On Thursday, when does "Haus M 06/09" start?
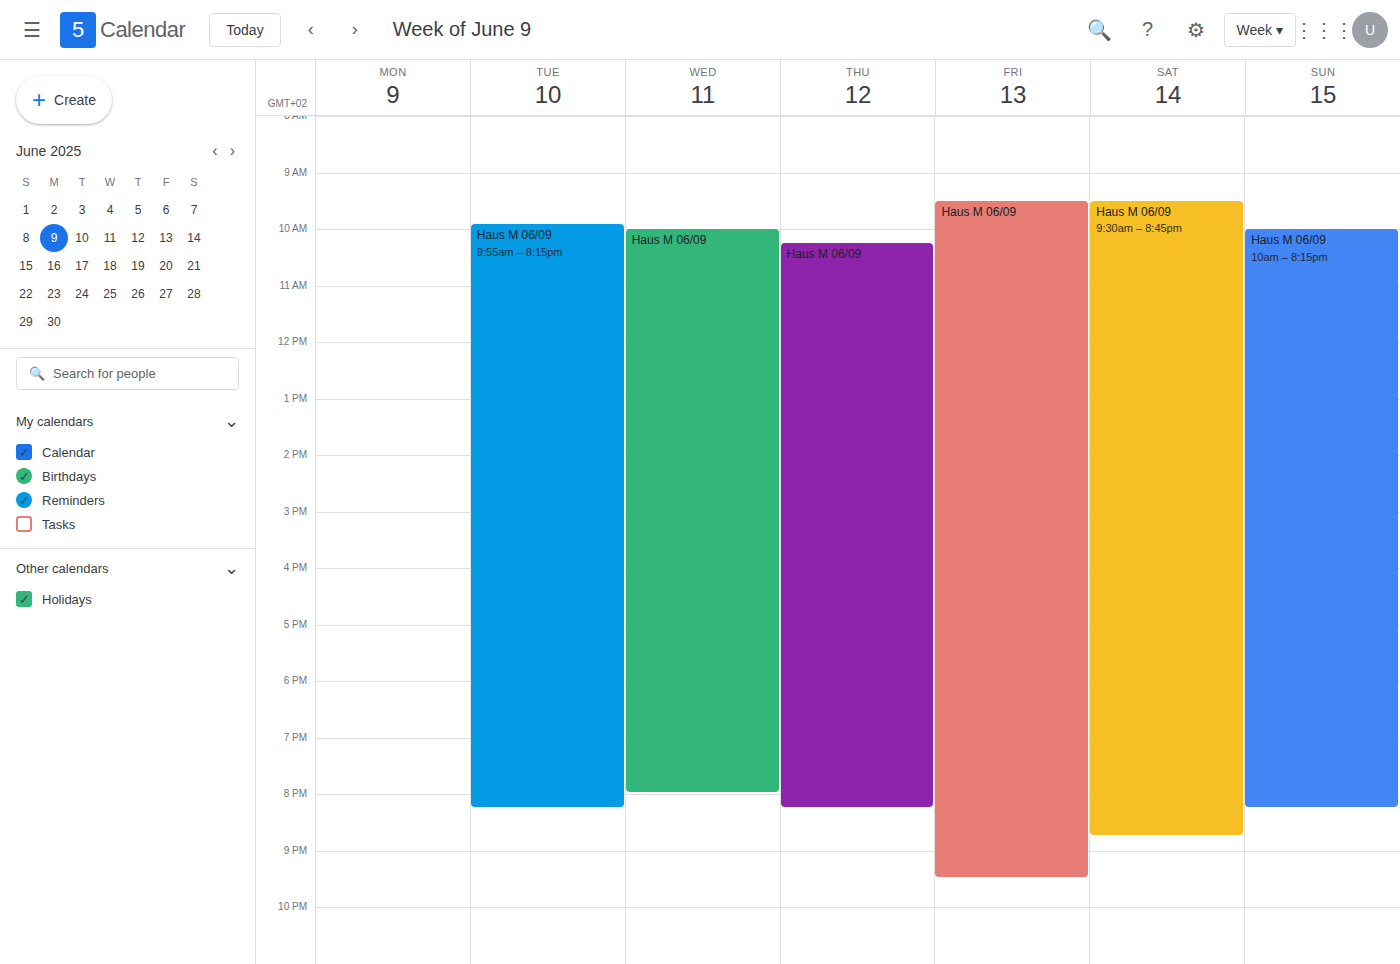
10:15 AM